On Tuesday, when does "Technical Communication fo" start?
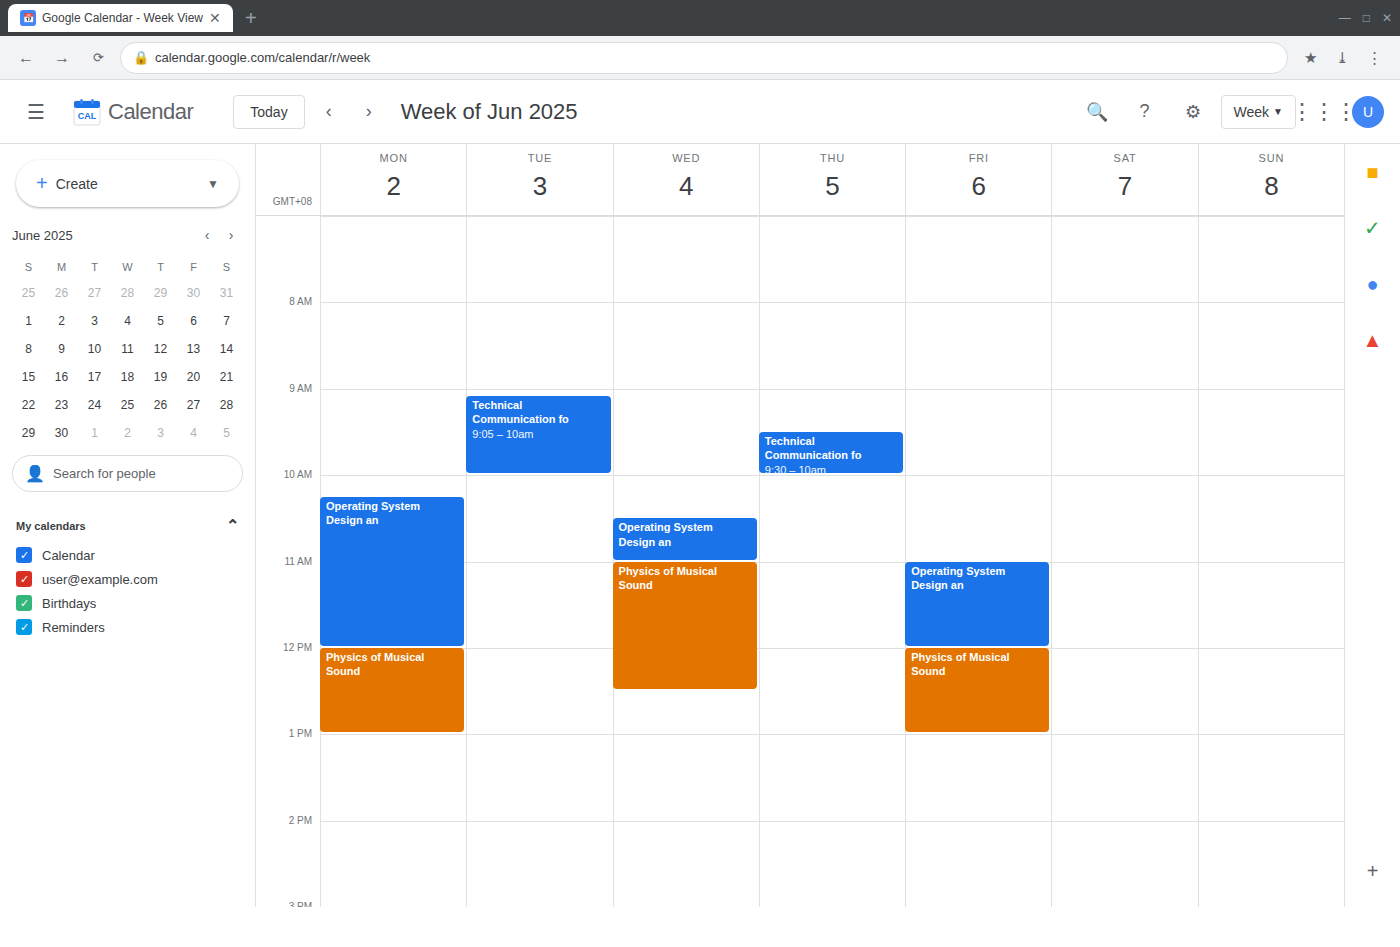
9:05 AM